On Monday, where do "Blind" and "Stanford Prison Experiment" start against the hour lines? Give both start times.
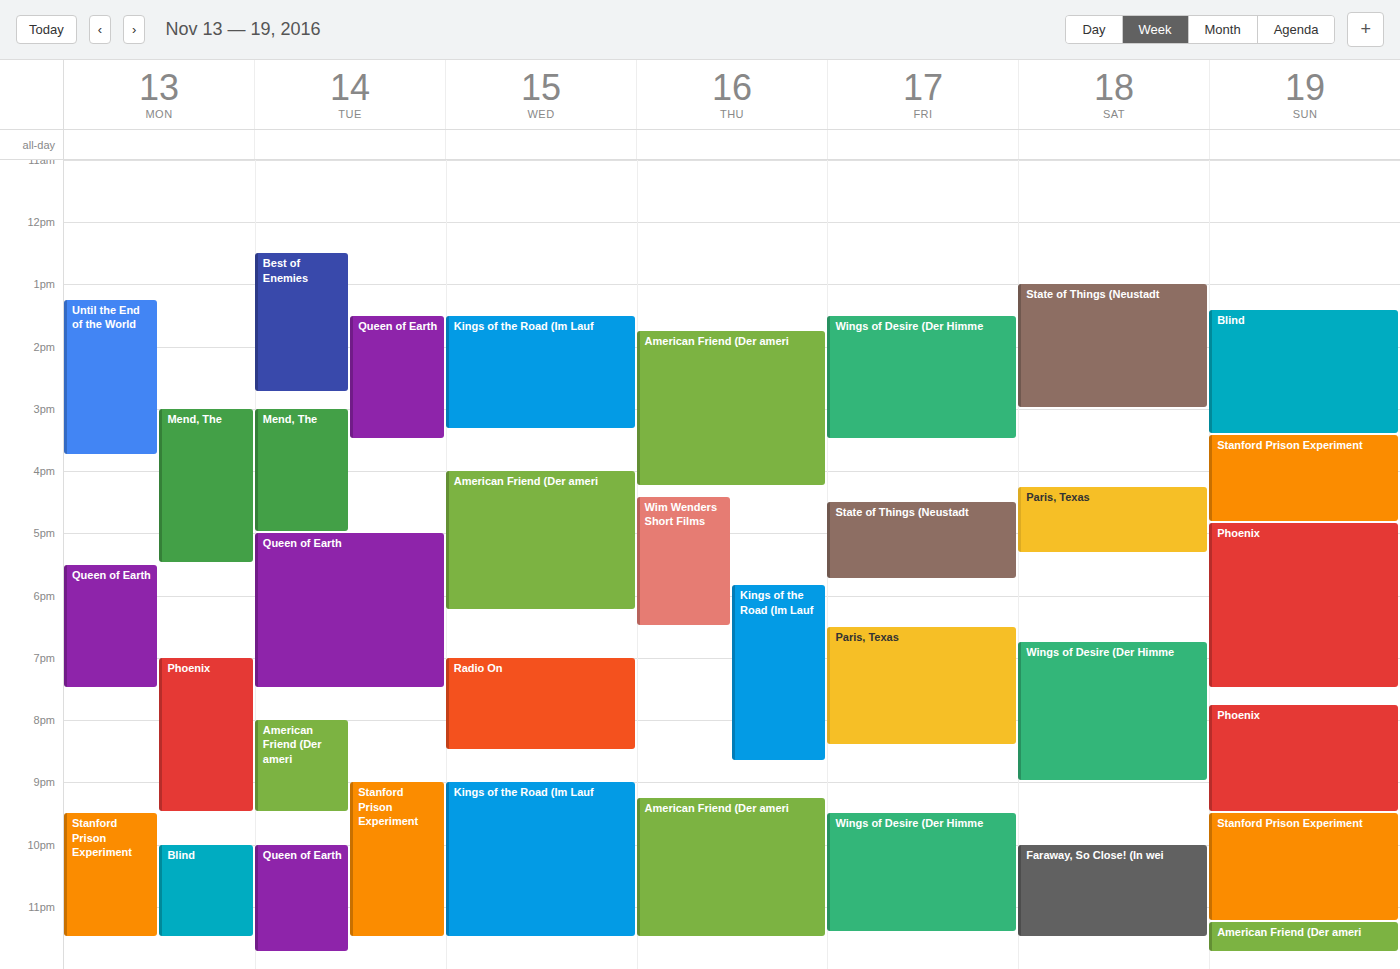
"Blind": 10:00 PM, exactly on the 10 PM line. "Stanford Prison Experiment": 9:30 PM, halfway between the 9 PM and 10 PM lines.